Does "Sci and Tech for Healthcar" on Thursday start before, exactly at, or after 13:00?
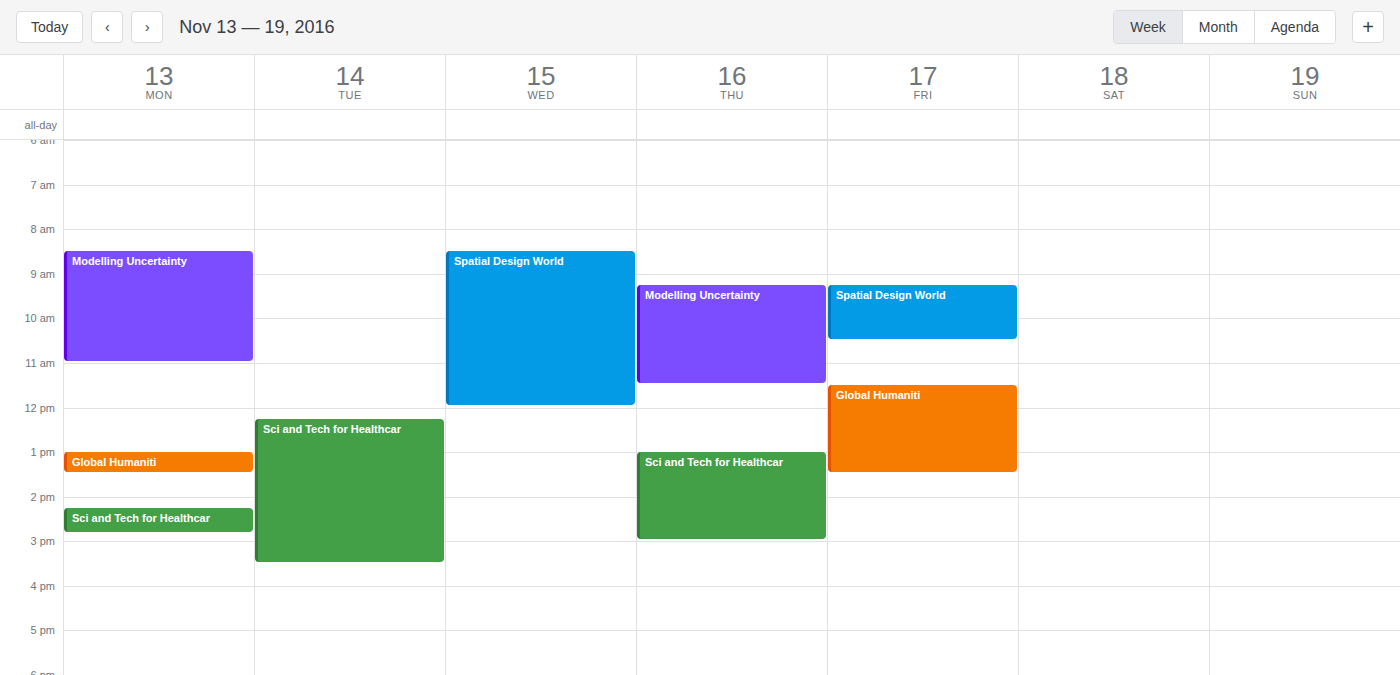
13:00 -- exactly at 13:00, on the 13:00 line.